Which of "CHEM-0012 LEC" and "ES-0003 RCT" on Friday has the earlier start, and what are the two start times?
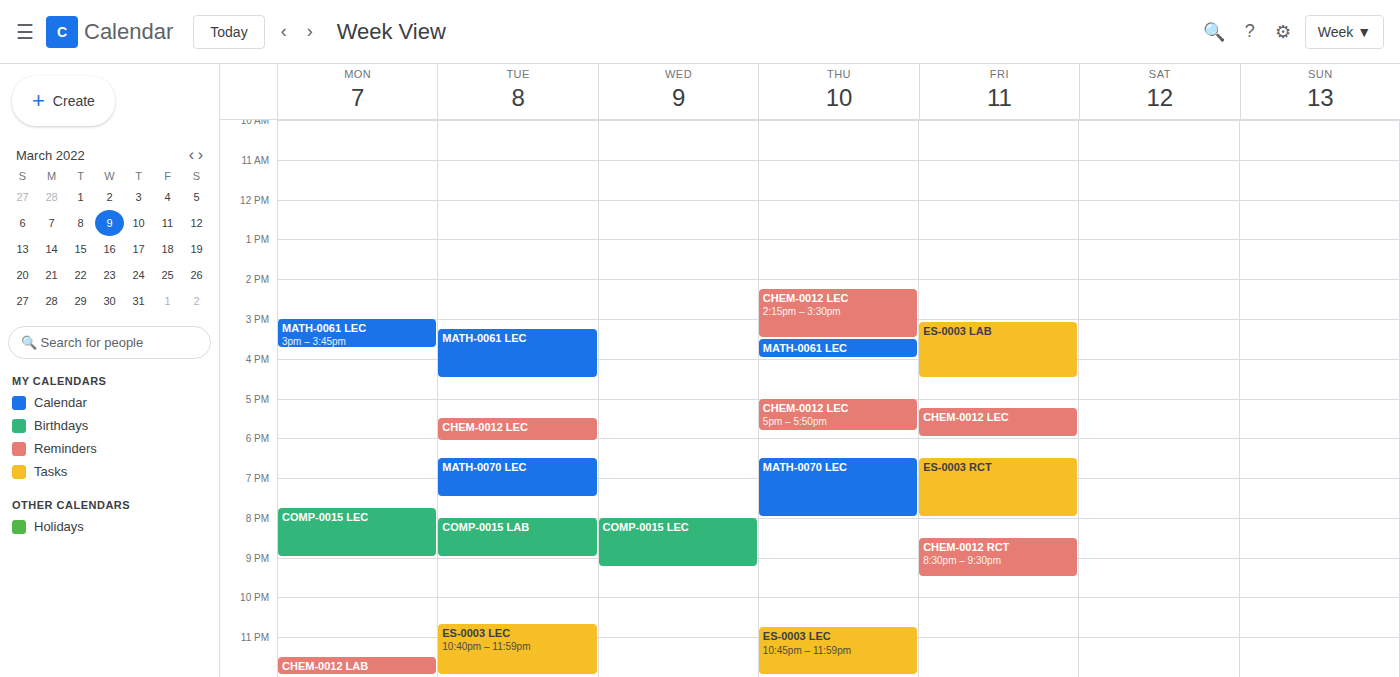
"CHEM-0012 LEC" 5:15 PM; "ES-0003 RCT" 6:30 PM.